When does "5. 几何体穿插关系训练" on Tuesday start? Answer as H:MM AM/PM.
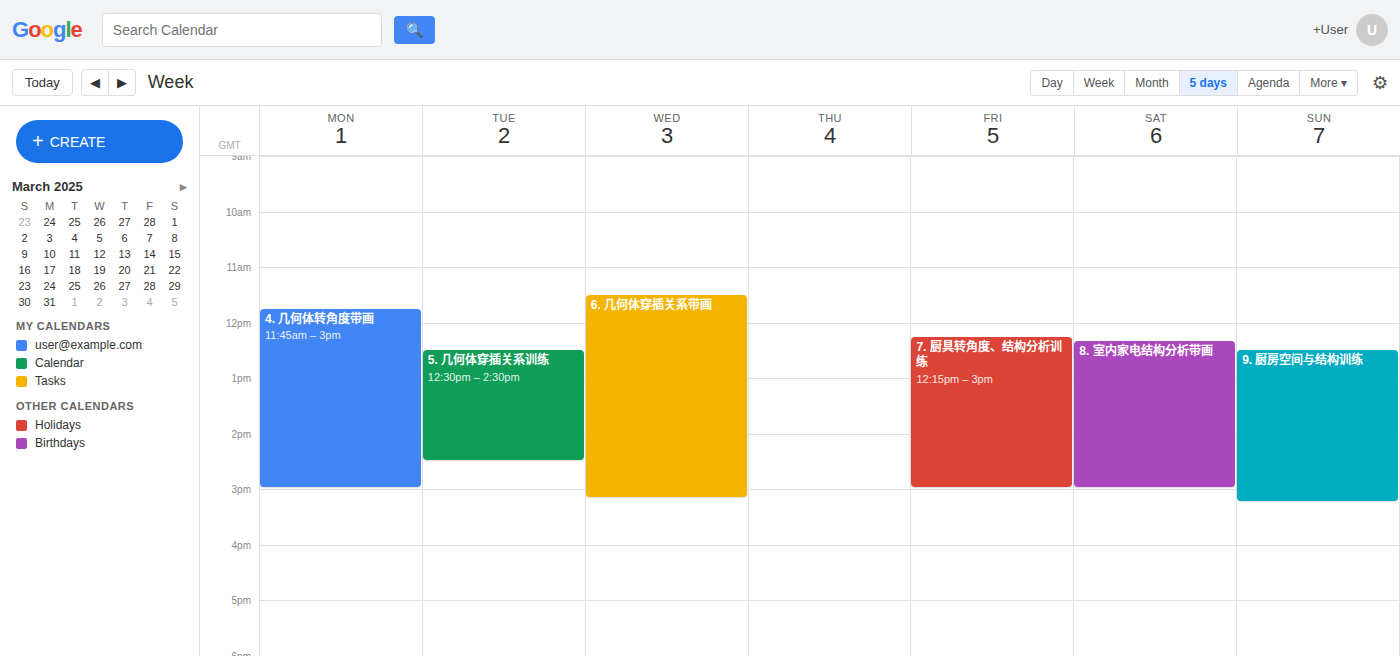
12:30 PM